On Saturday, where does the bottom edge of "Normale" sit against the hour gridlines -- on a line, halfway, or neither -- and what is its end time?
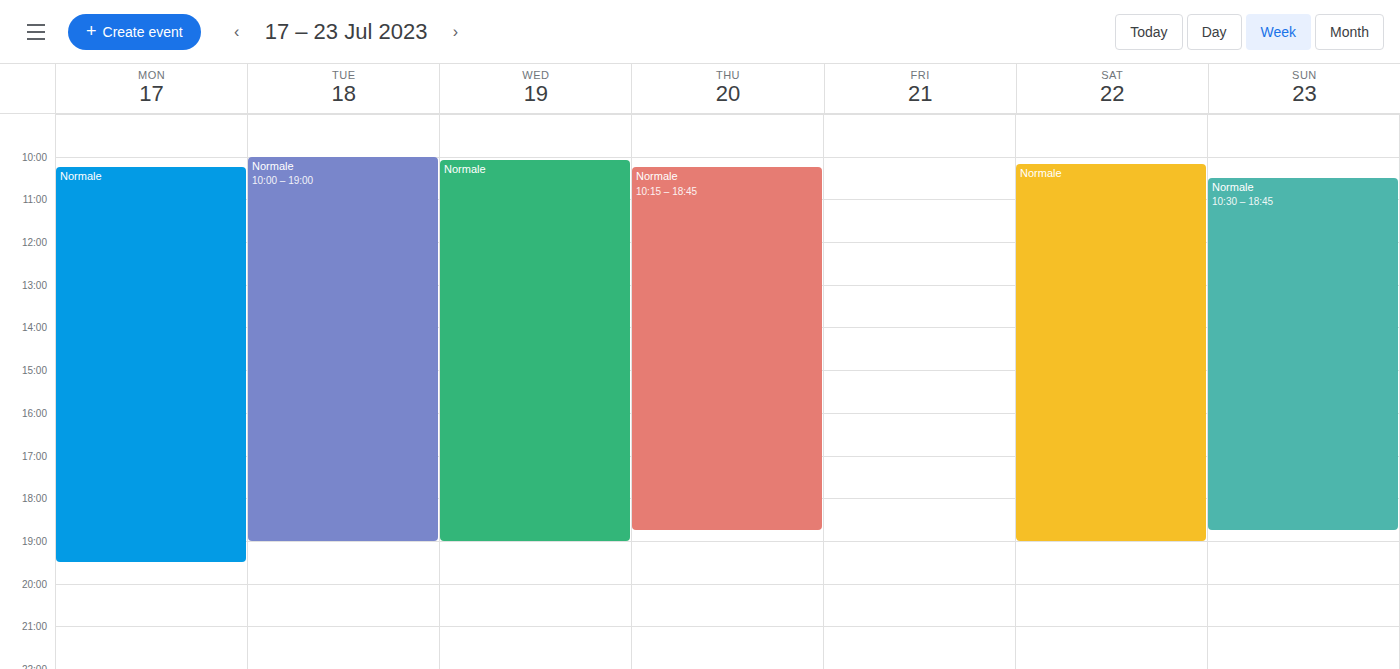
7:00 PM -- exactly on the 7 PM line.